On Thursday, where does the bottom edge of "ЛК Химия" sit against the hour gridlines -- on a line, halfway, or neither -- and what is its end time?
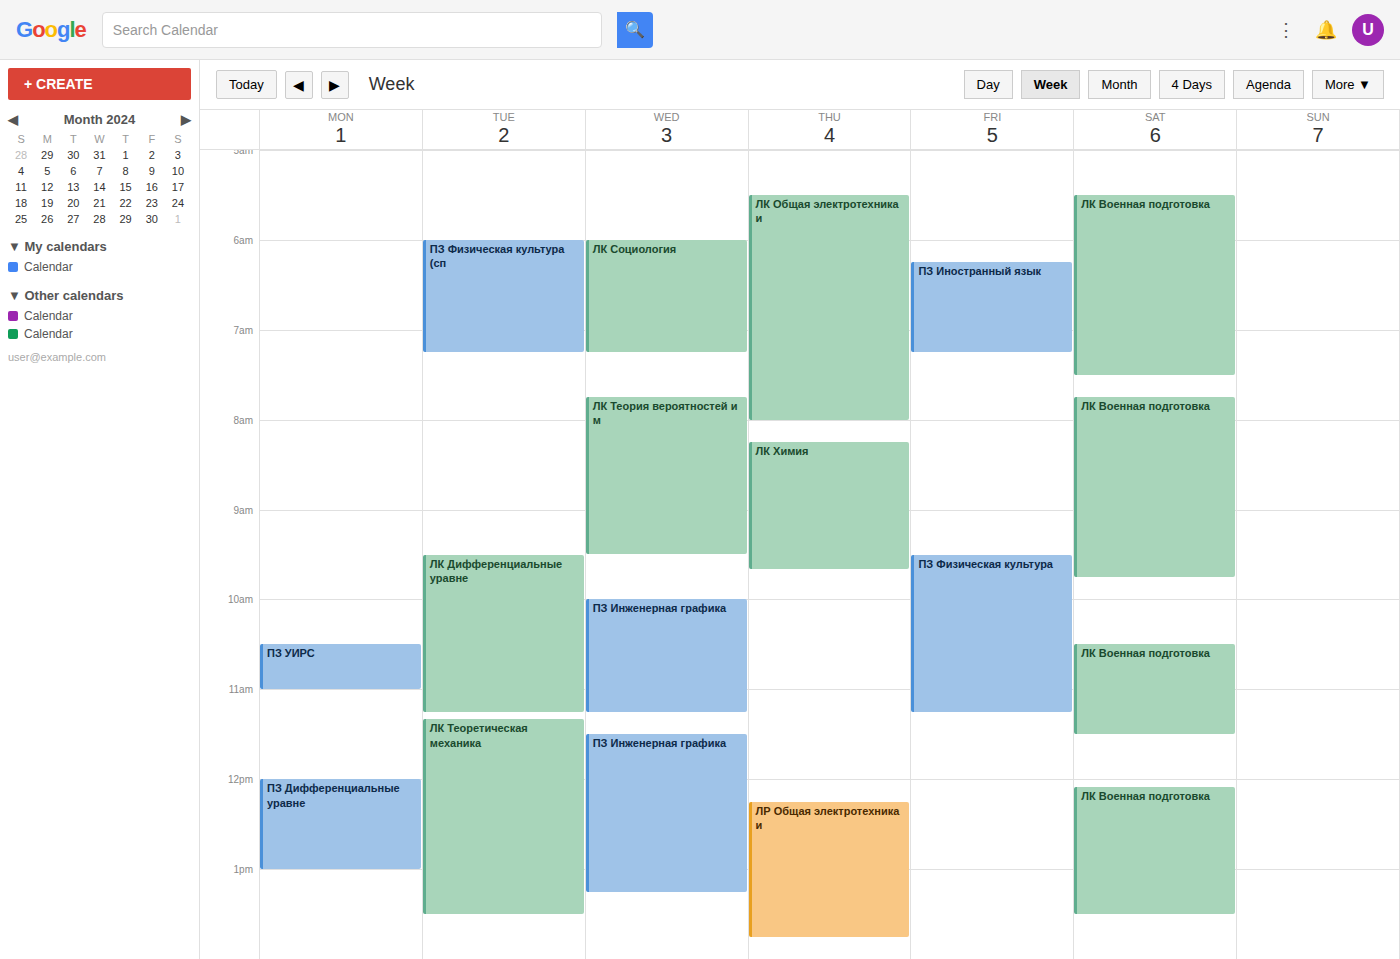
09:40 -- neither: 40 minutes below the 09:00 line and 20 minutes above the 10:00 line.